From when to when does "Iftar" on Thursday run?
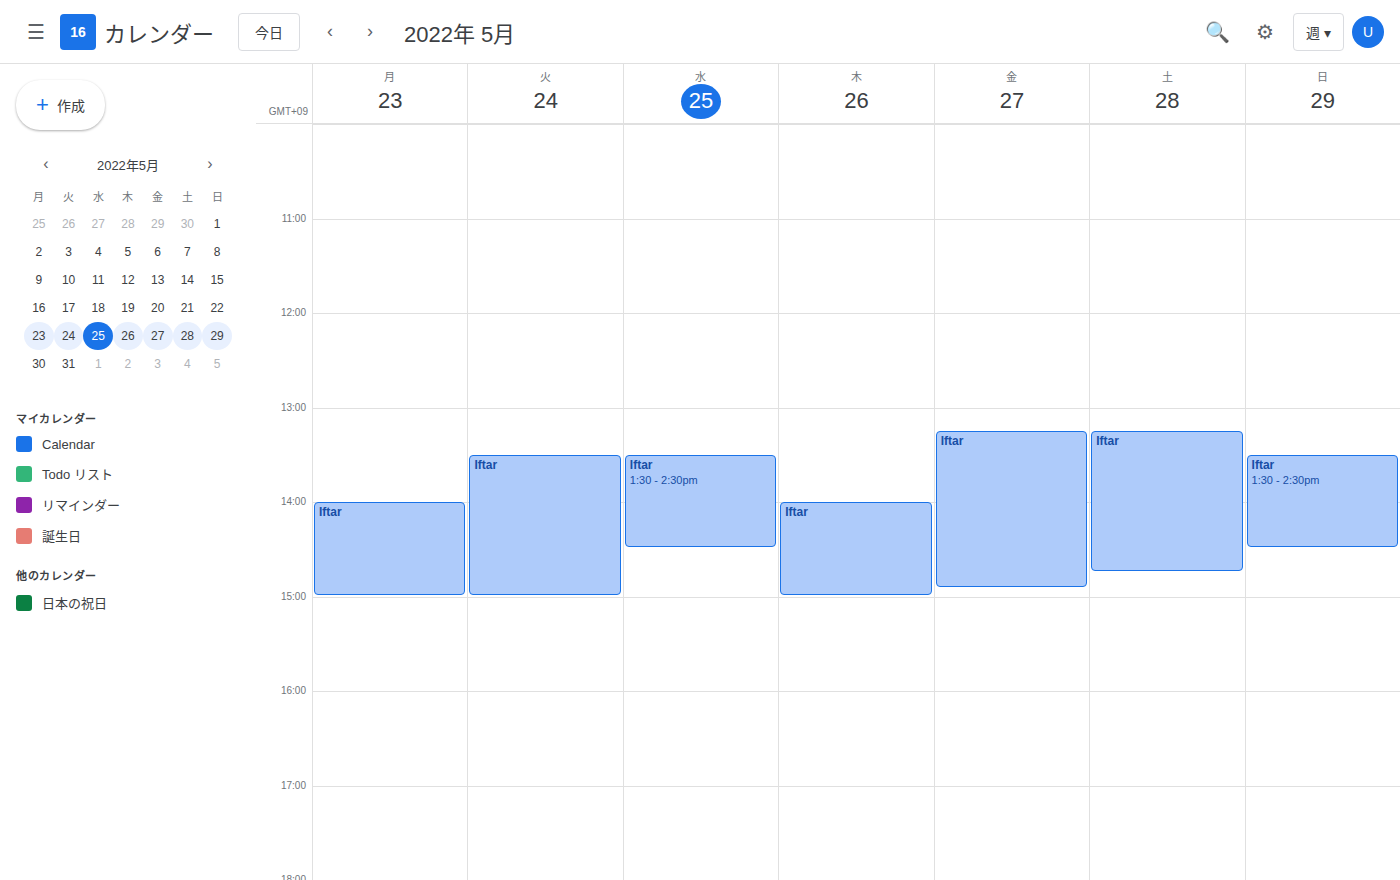
2:00 PM to 3:00 PM